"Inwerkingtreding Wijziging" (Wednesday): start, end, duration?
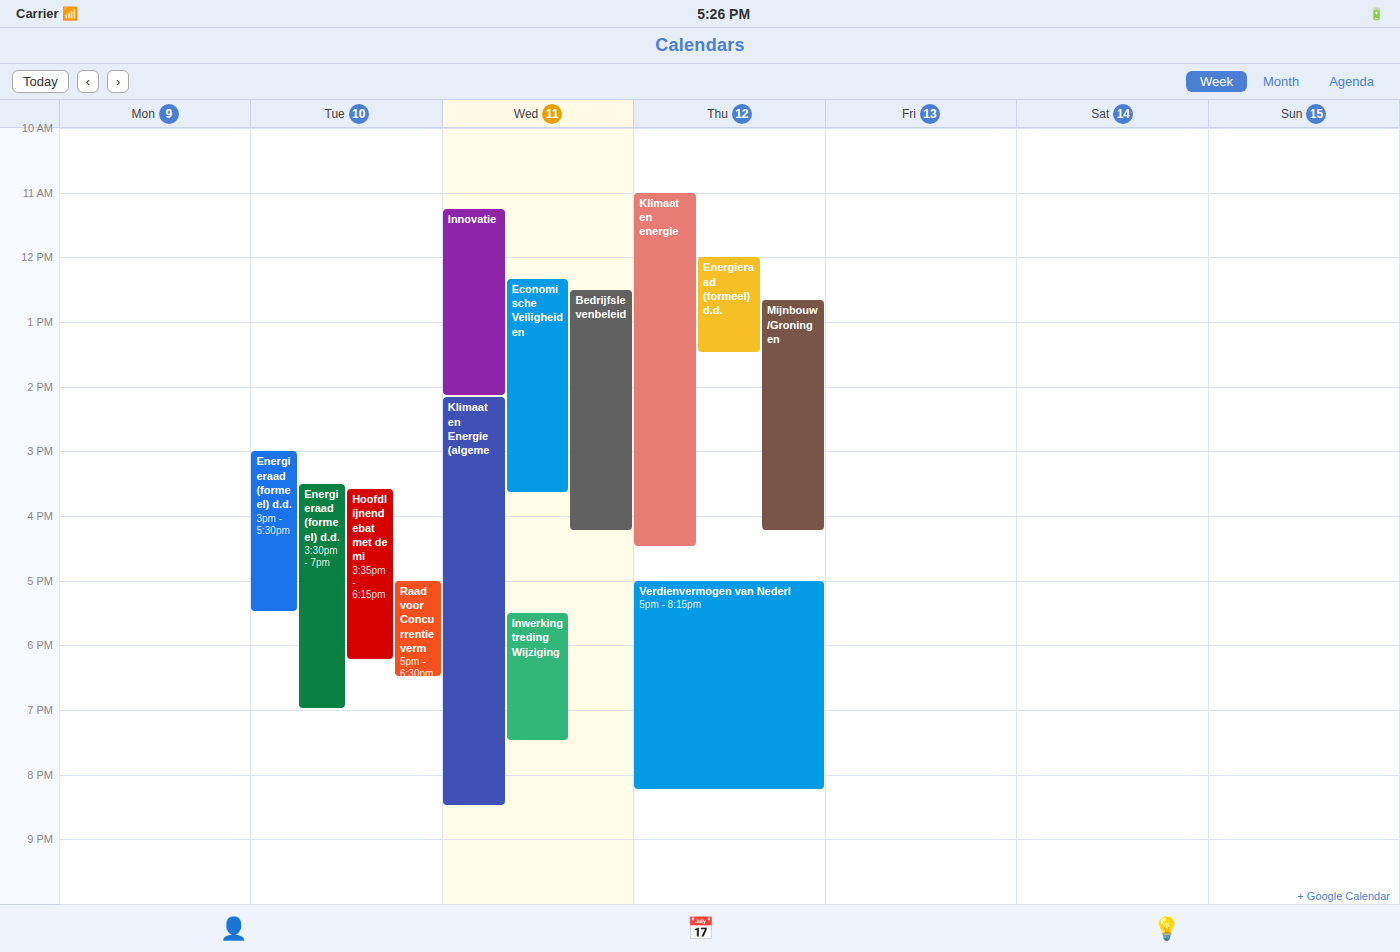
5:30 PM to 7:30 PM, 2 hours